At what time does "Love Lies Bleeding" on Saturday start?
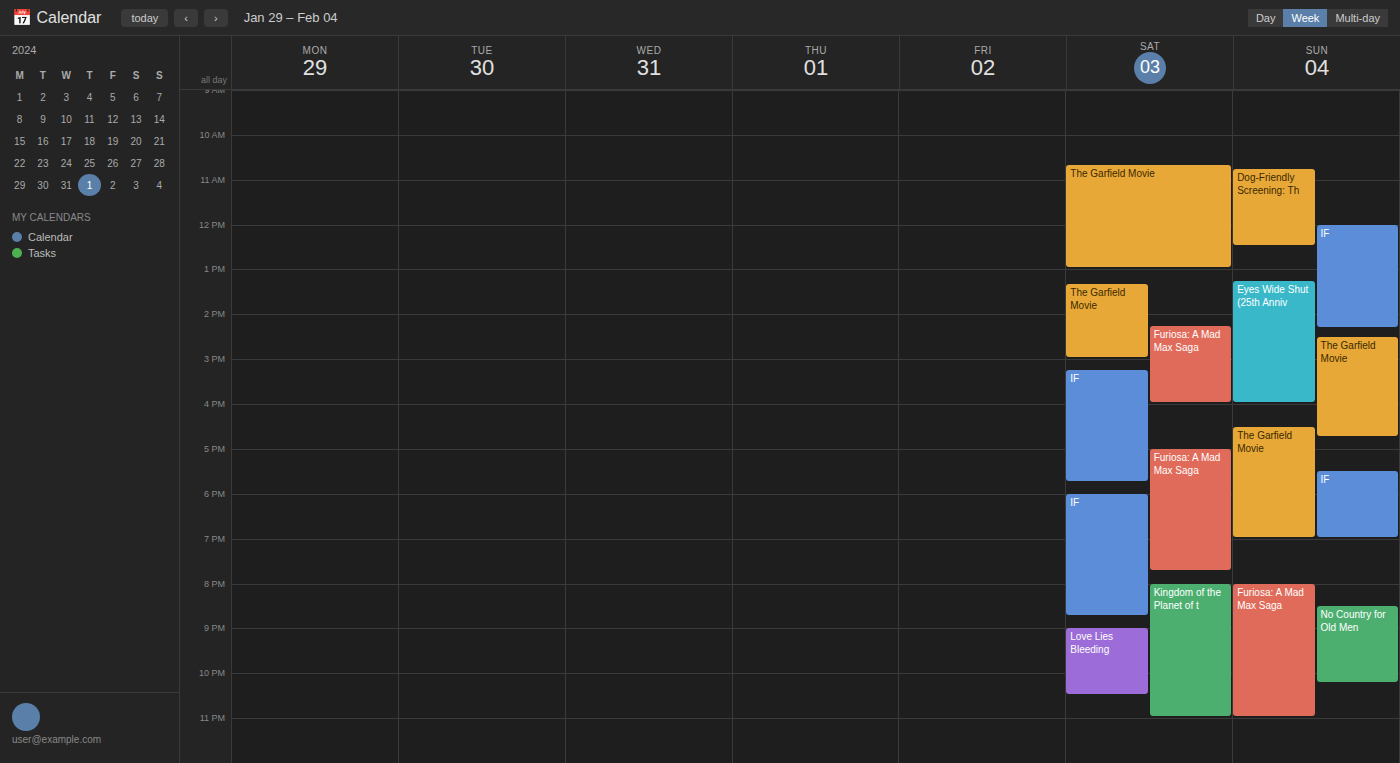
9:00 PM